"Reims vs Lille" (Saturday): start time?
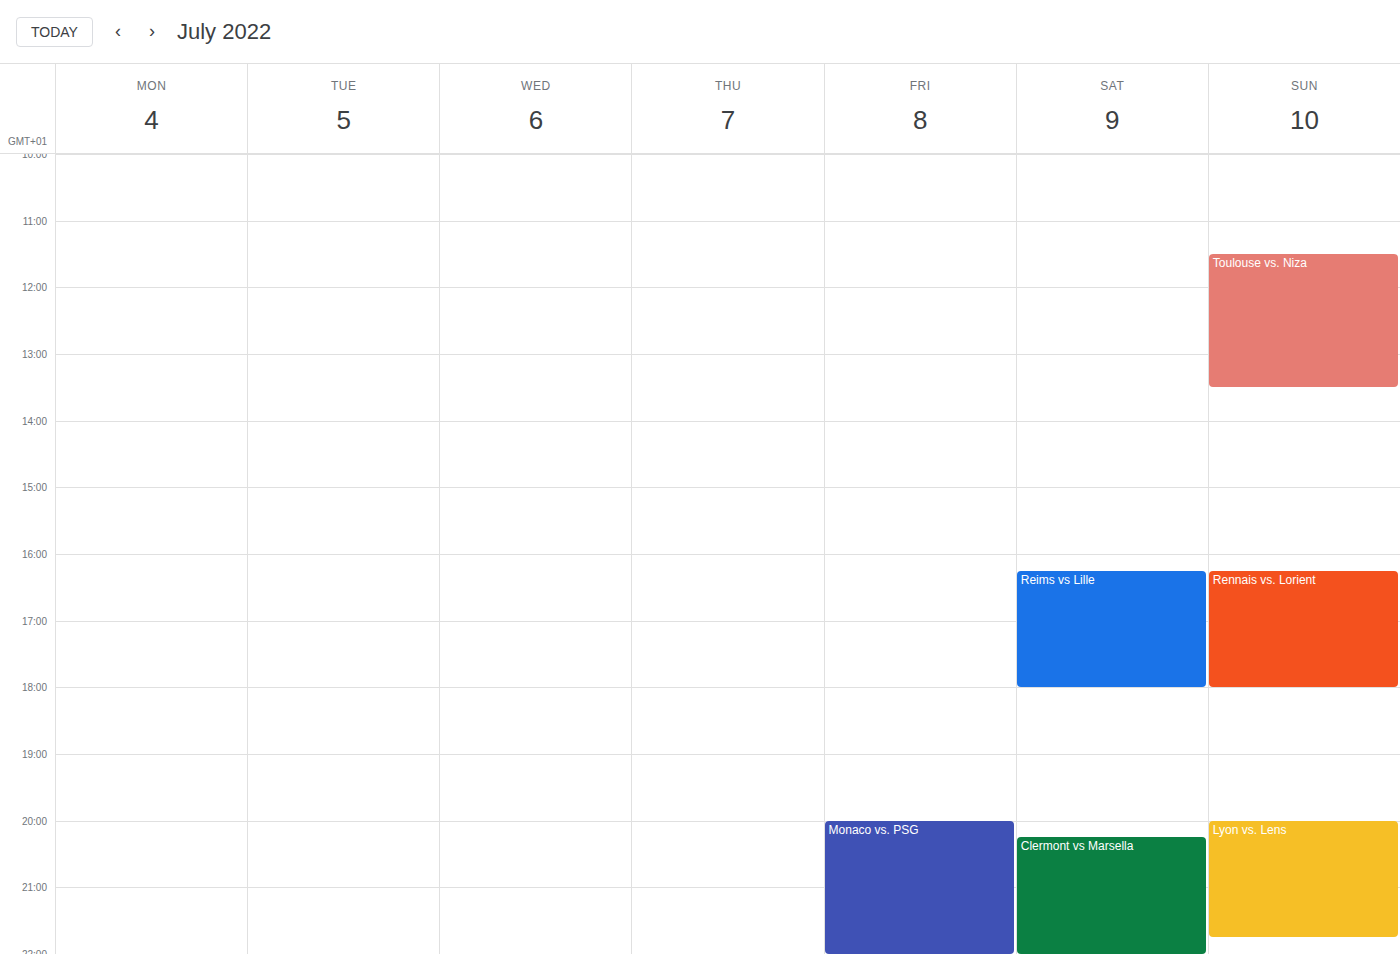
4:15 PM